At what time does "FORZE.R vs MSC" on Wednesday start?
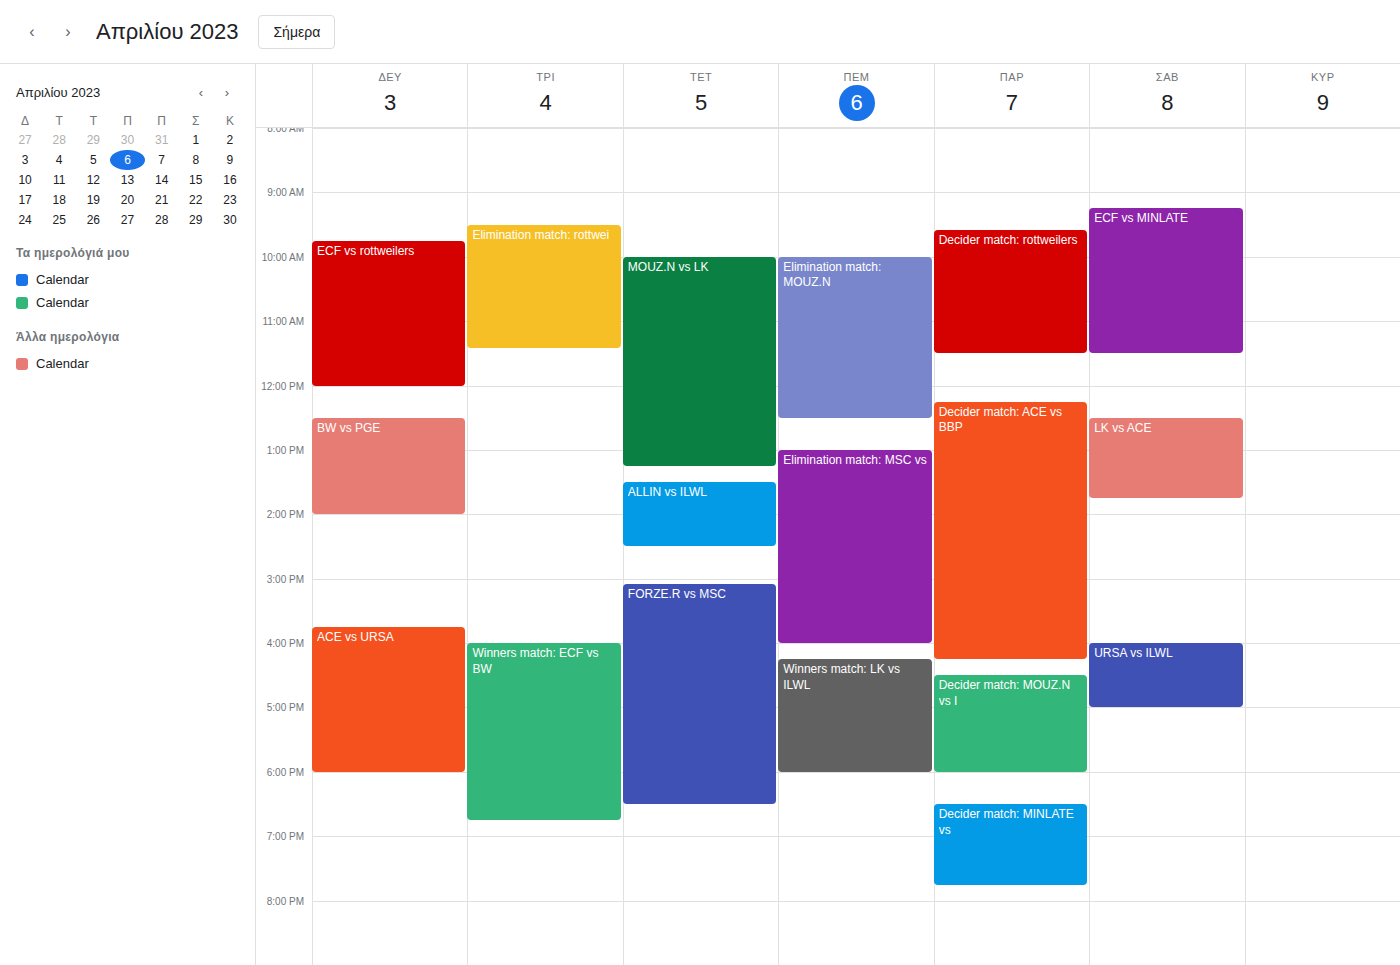
15:05